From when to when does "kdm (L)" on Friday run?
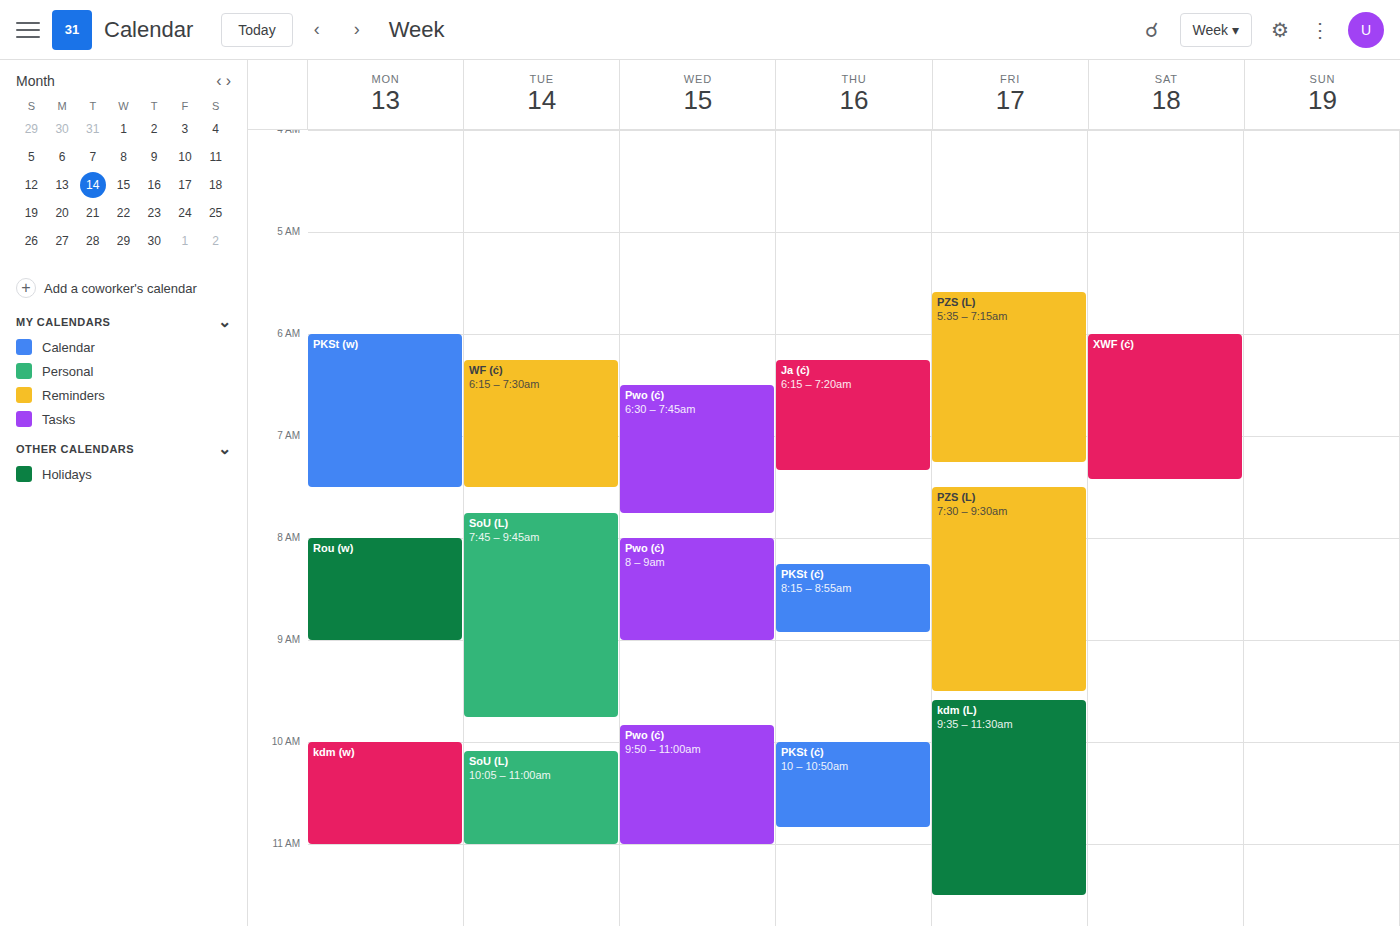
9:35 AM to 11:30 AM